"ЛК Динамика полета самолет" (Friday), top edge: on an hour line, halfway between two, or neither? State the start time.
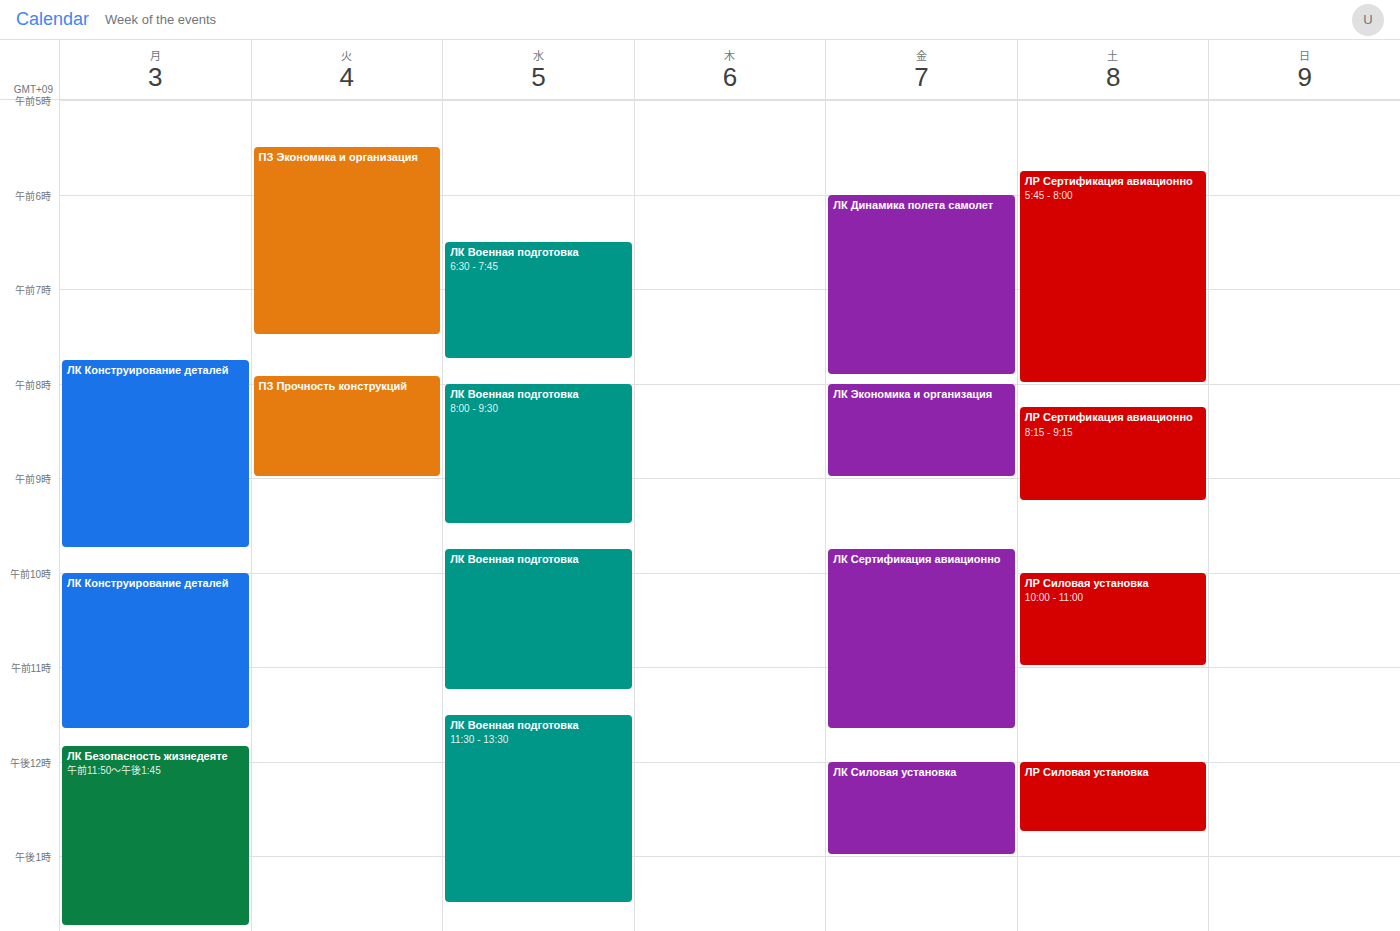
6:00 AM -- exactly on the 6 AM line.